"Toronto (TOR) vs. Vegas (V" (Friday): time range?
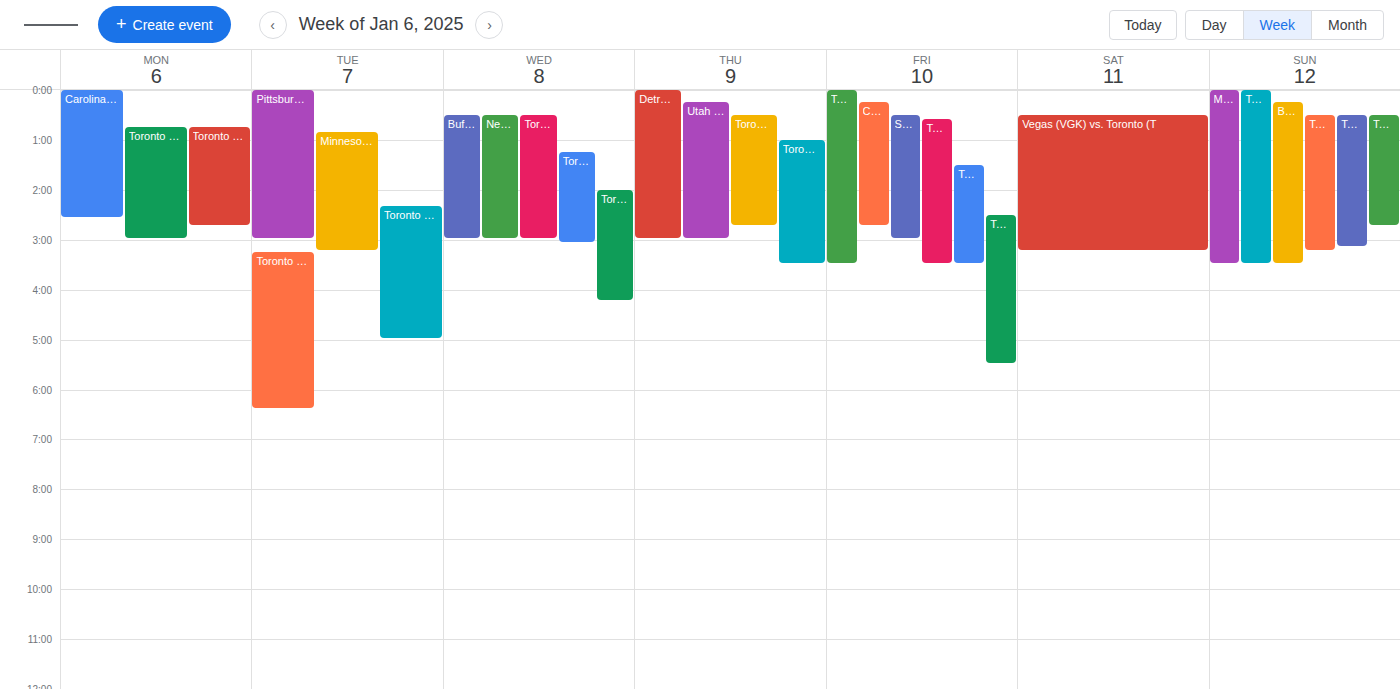
02:30 to 05:30